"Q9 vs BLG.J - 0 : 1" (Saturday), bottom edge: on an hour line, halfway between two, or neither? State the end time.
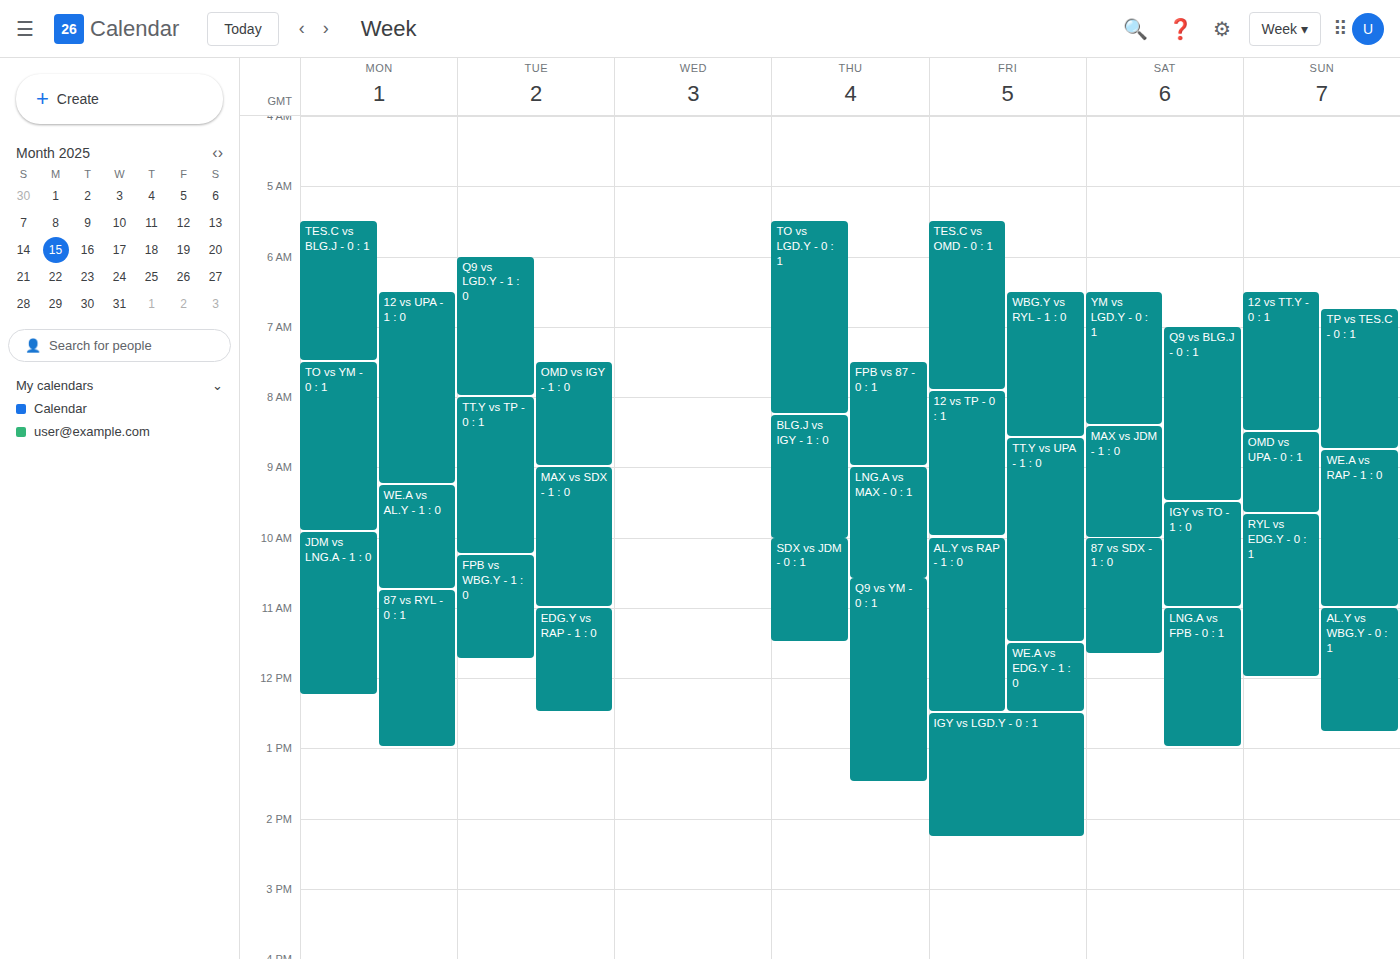
9:30 AM -- halfway between the 9 AM and 10 AM lines.